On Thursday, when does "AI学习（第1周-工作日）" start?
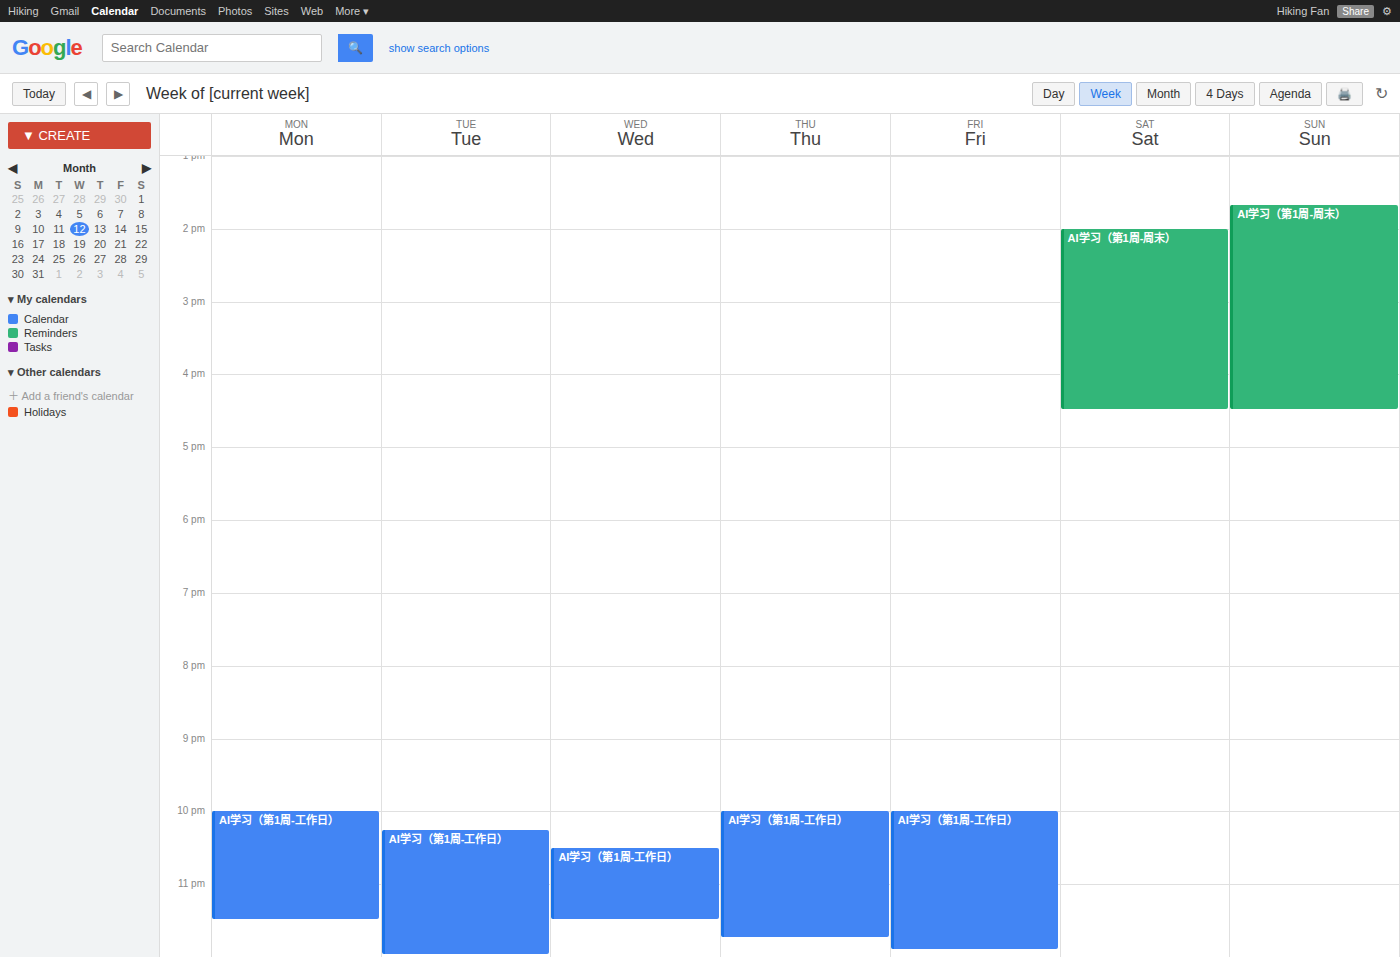
10:00 PM